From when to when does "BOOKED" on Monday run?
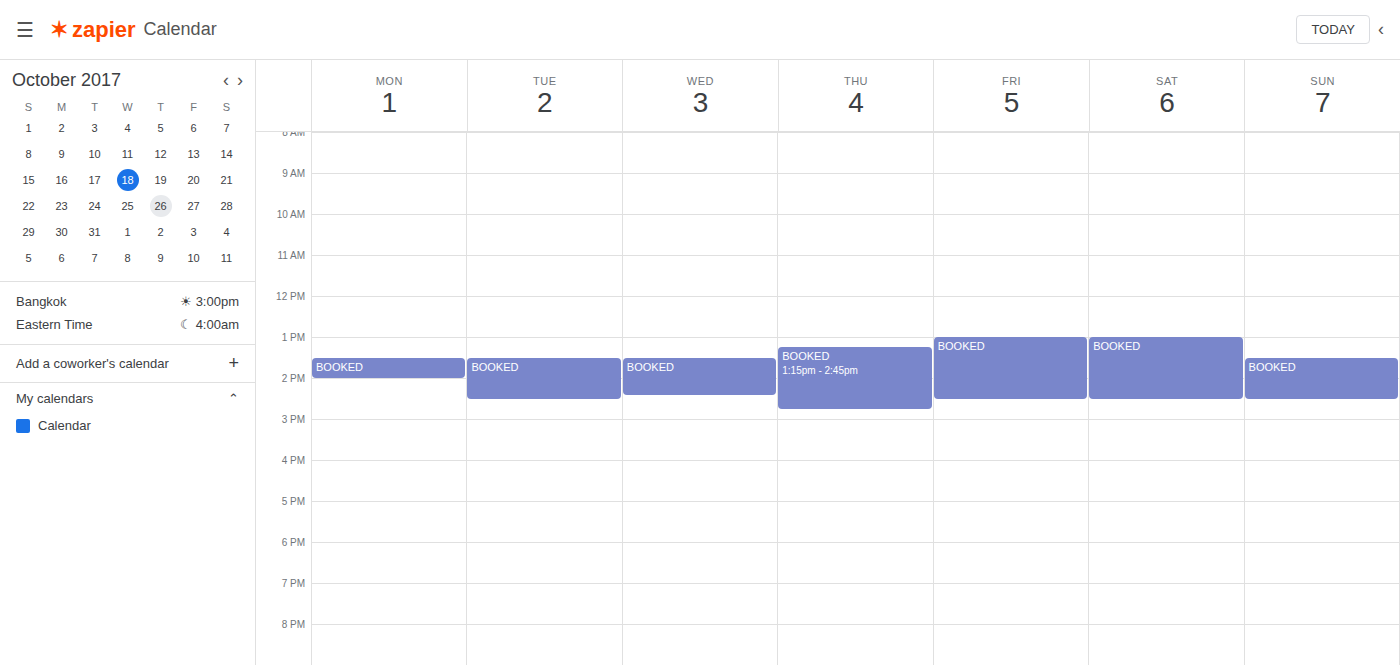
1:30 PM to 2:00 PM